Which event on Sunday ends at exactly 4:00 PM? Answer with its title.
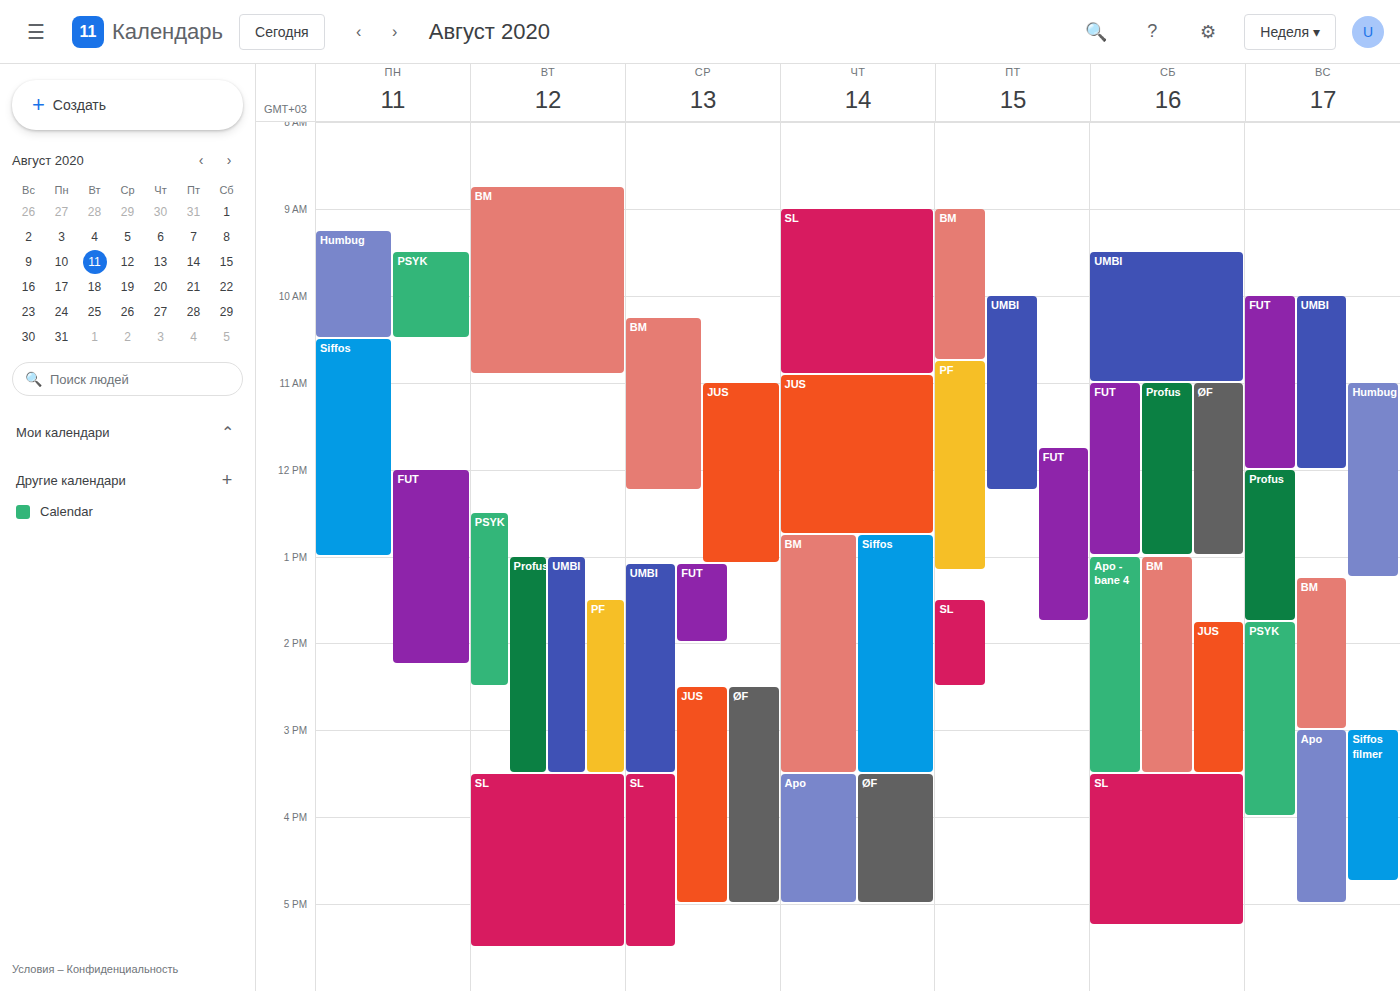
"PSYK"